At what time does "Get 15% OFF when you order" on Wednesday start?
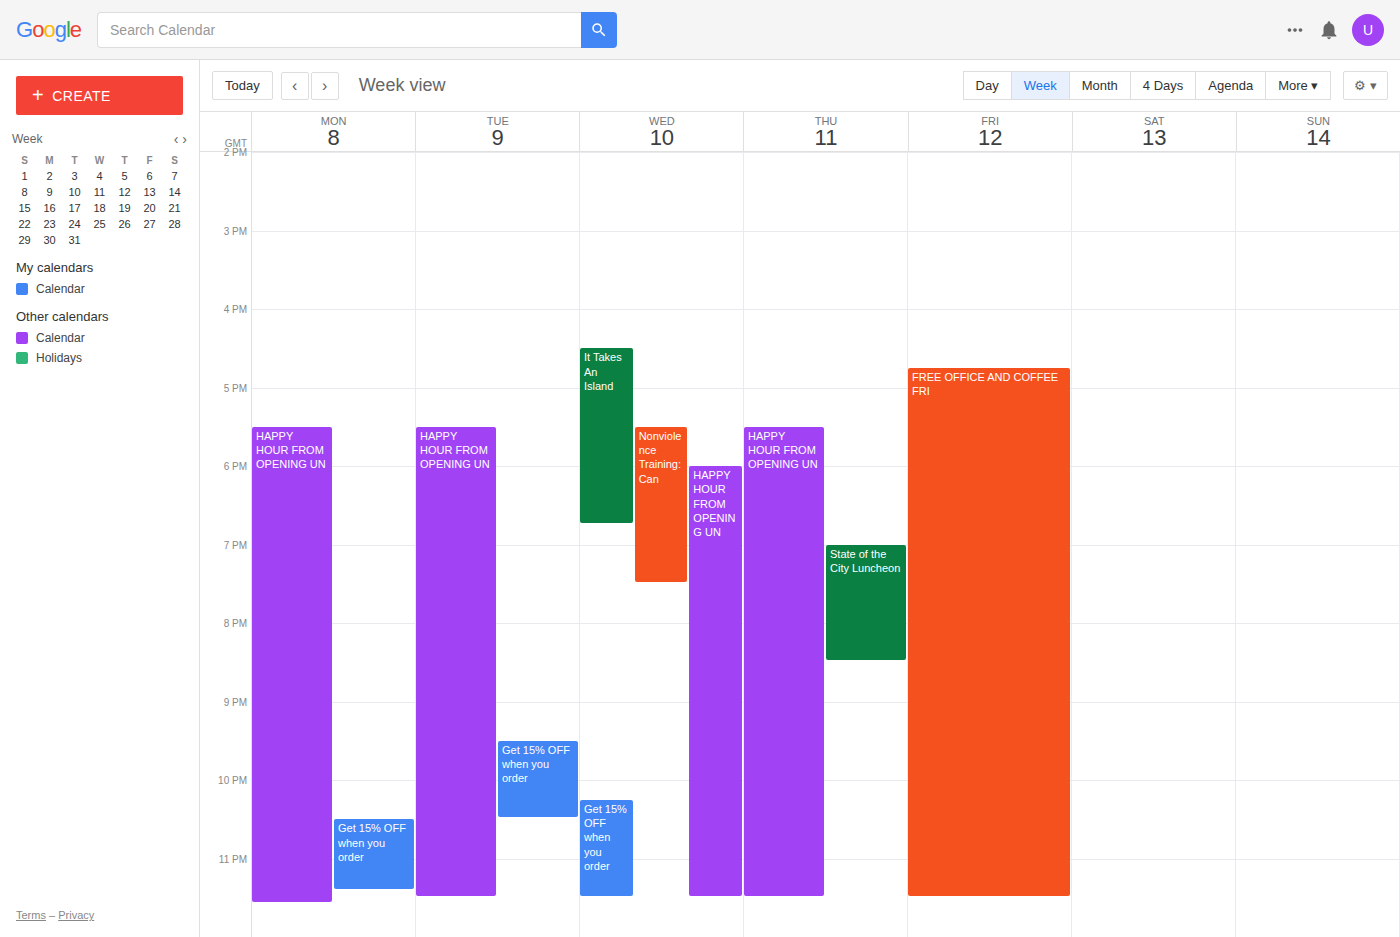
10:15 PM